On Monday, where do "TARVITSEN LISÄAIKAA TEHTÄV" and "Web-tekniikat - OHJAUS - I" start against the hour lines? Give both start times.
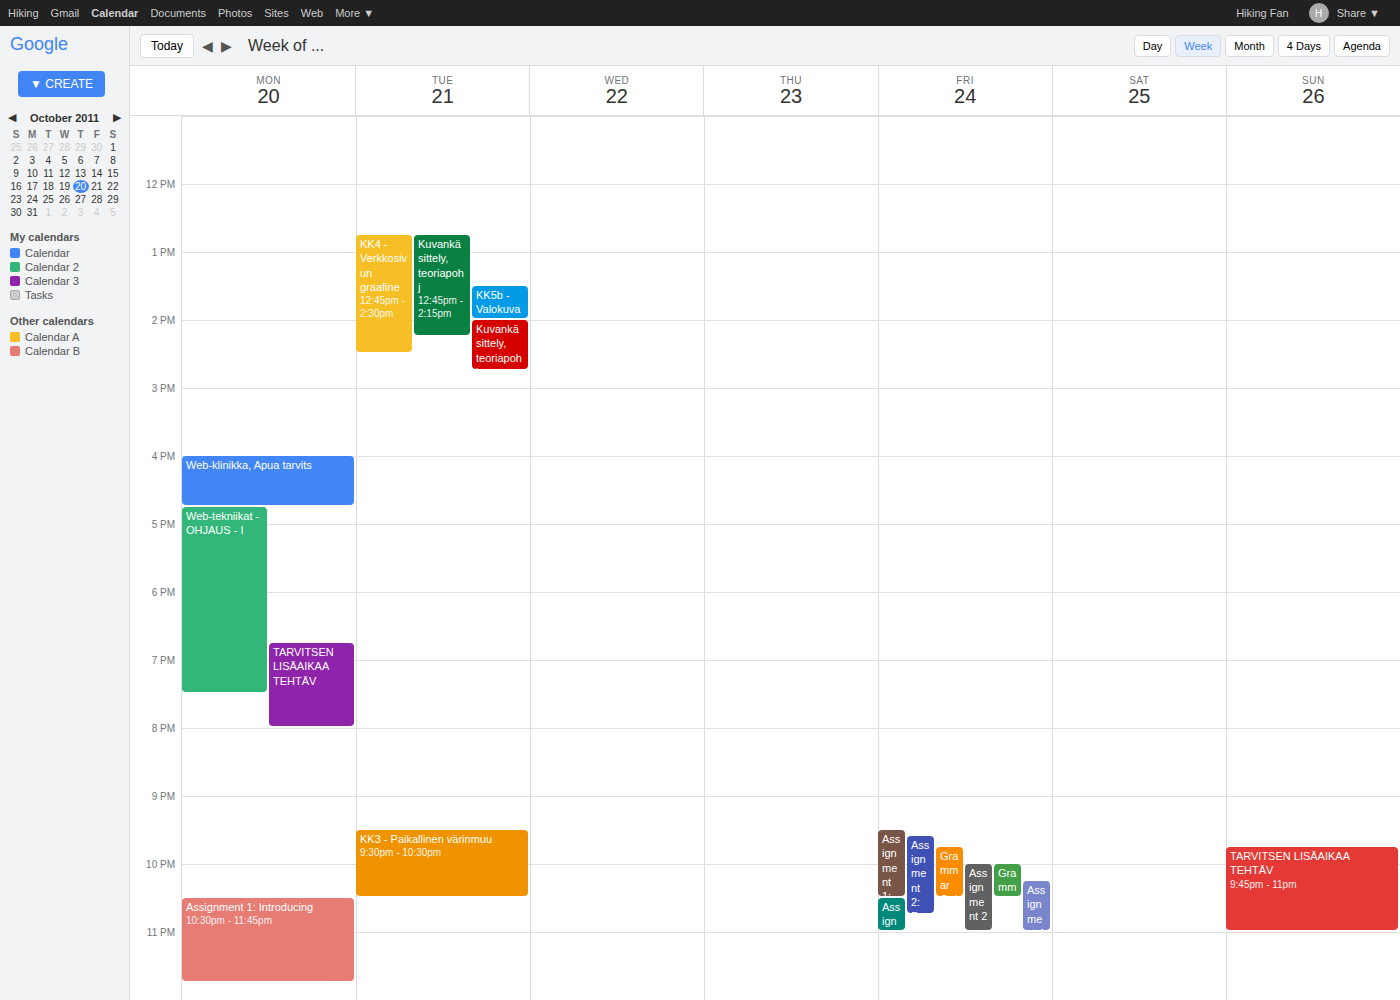
"TARVITSEN LISÄAIKAA TEHTÄV": 6:45 PM, neither: three quarters of the way from the 6 PM line to the 7 PM line. "Web-tekniikat - OHJAUS - I": 4:45 PM, neither: three quarters of the way from the 4 PM line to the 5 PM line.